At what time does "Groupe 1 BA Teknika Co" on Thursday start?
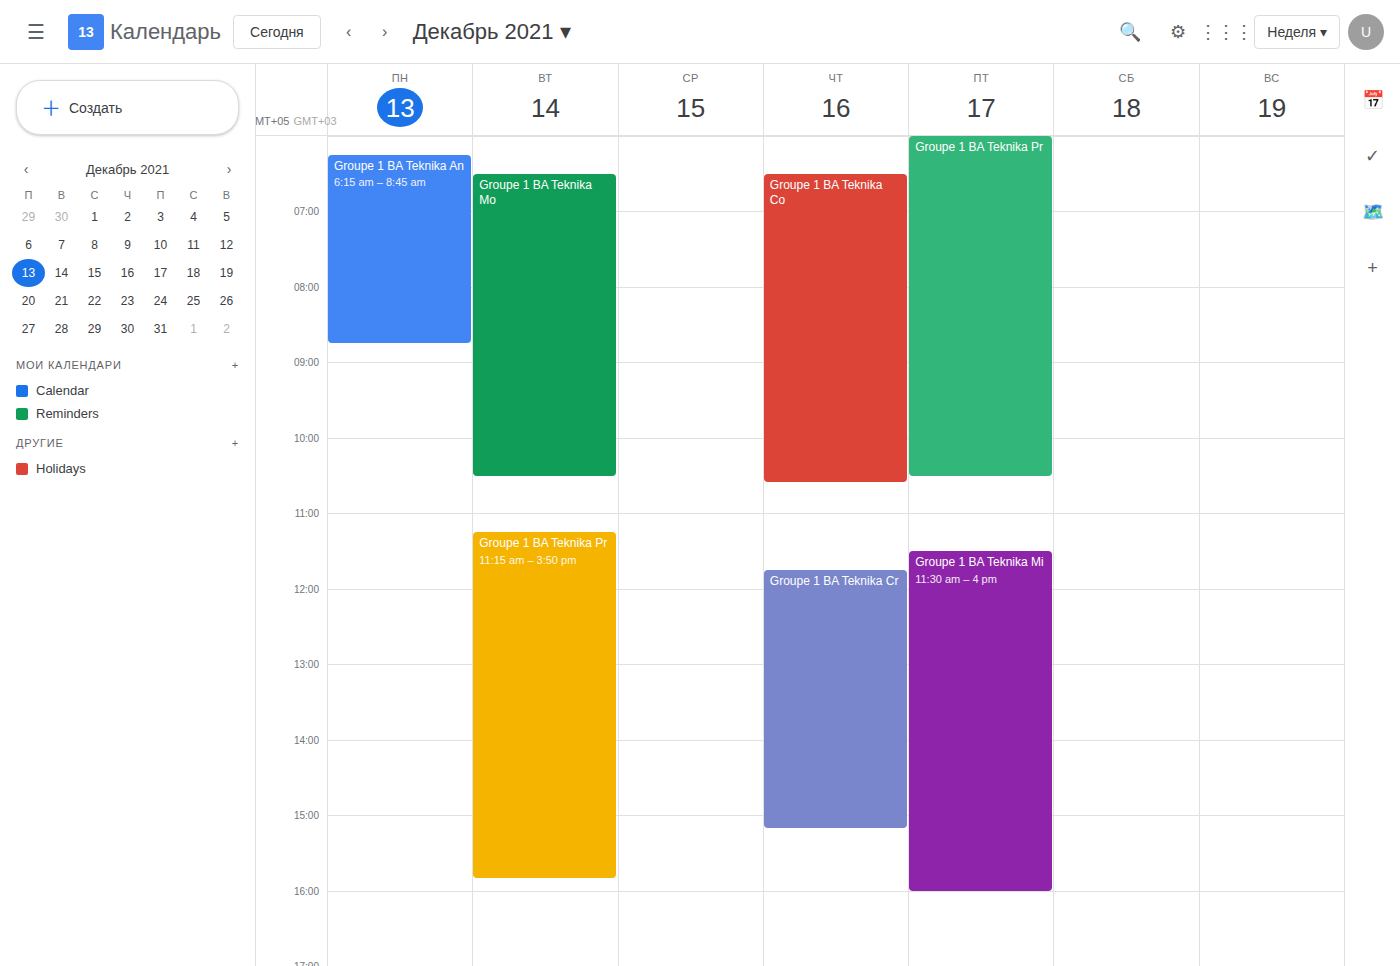
6:30 AM